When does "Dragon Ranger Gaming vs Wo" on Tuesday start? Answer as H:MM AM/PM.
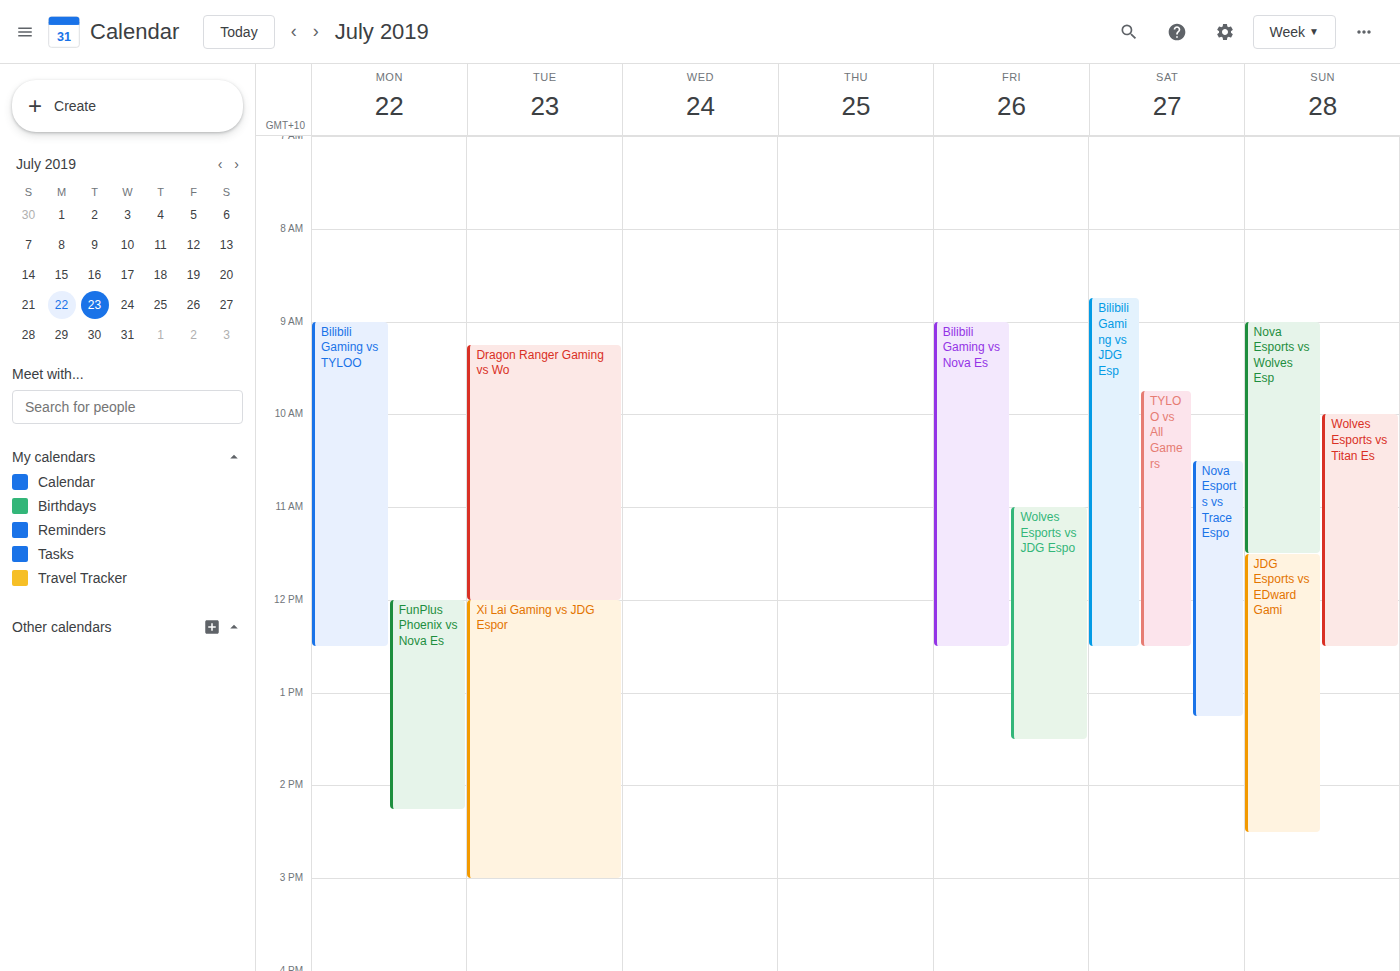
9:15 AM